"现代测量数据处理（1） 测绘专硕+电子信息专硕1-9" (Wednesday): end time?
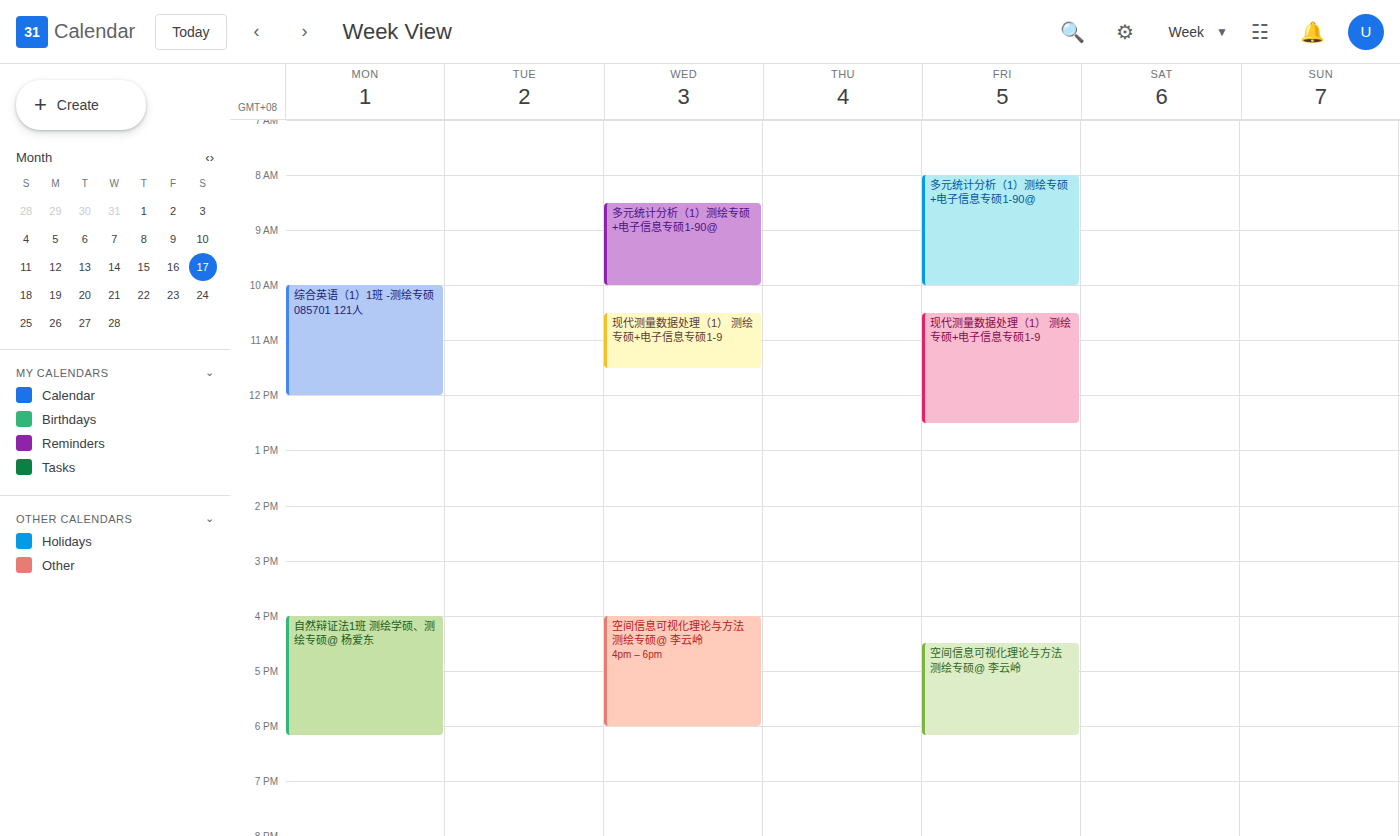
11:30 AM